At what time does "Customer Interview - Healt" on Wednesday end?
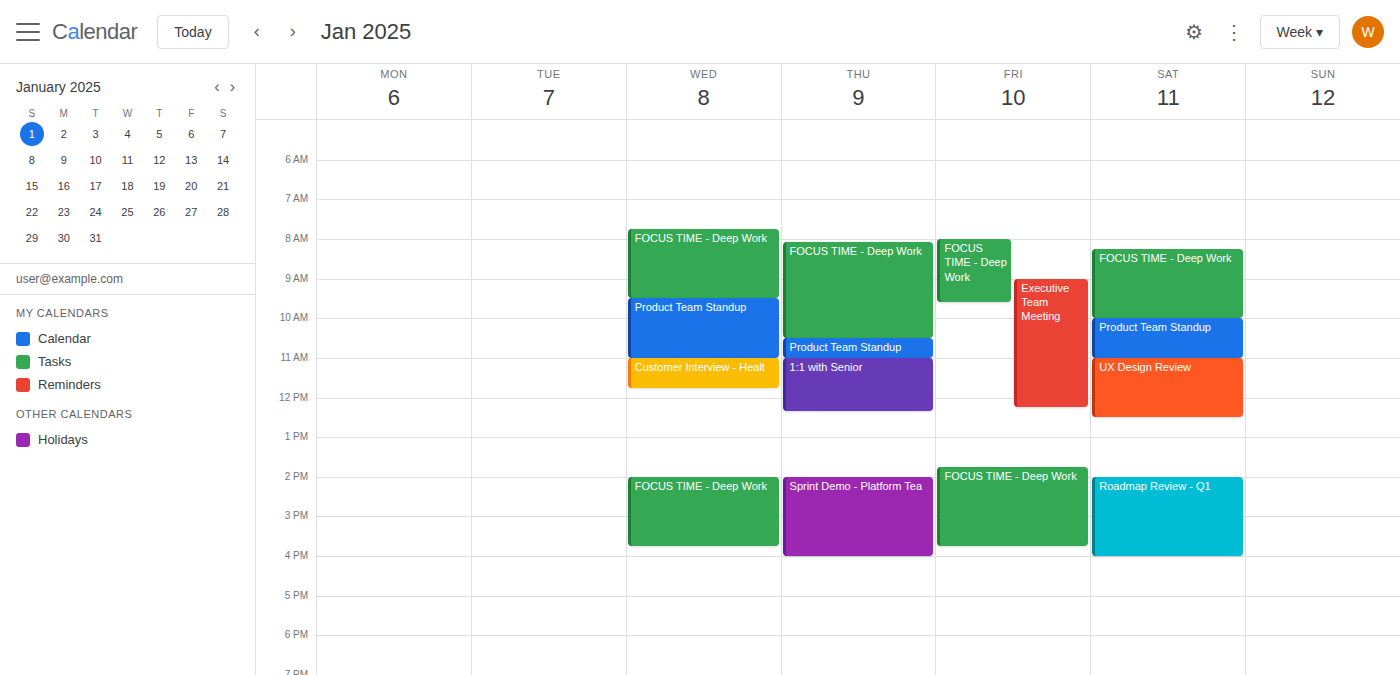
11:45 AM